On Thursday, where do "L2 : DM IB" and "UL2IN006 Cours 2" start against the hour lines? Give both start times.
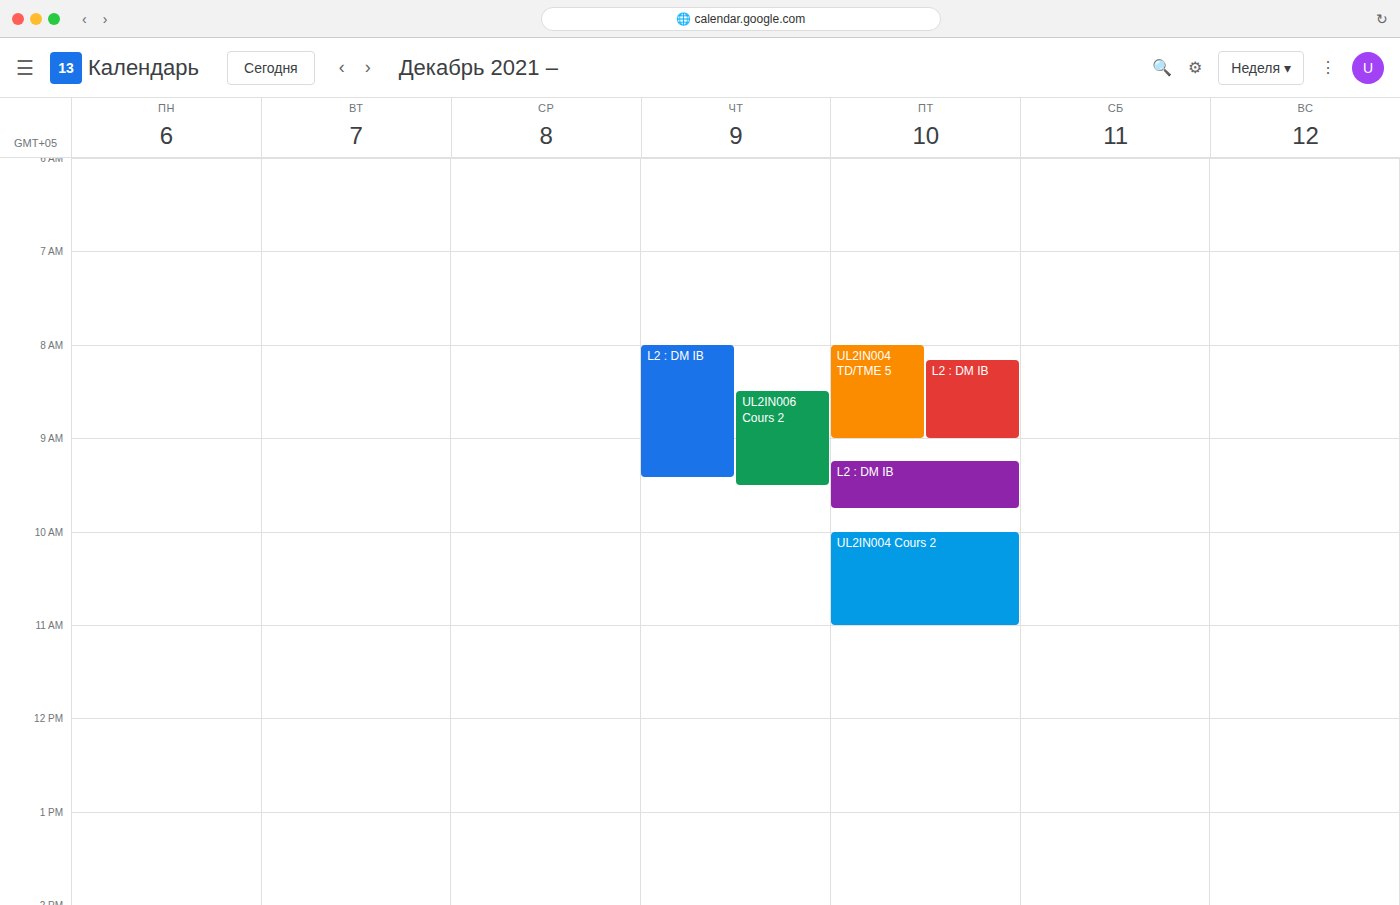
"L2 : DM IB": 08:00, exactly on the 08:00 line. "UL2IN006 Cours 2": 08:30, halfway between the 08:00 and 09:00 lines.